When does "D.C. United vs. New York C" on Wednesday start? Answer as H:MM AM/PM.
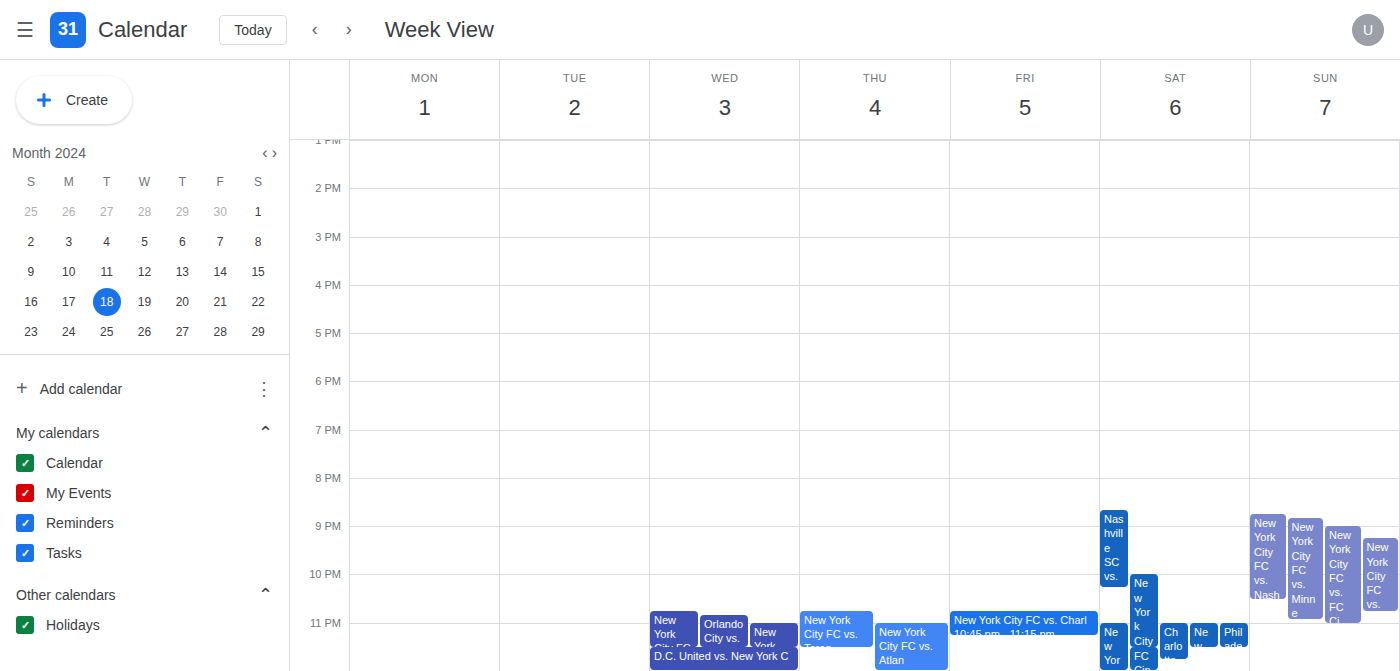
11:30 PM